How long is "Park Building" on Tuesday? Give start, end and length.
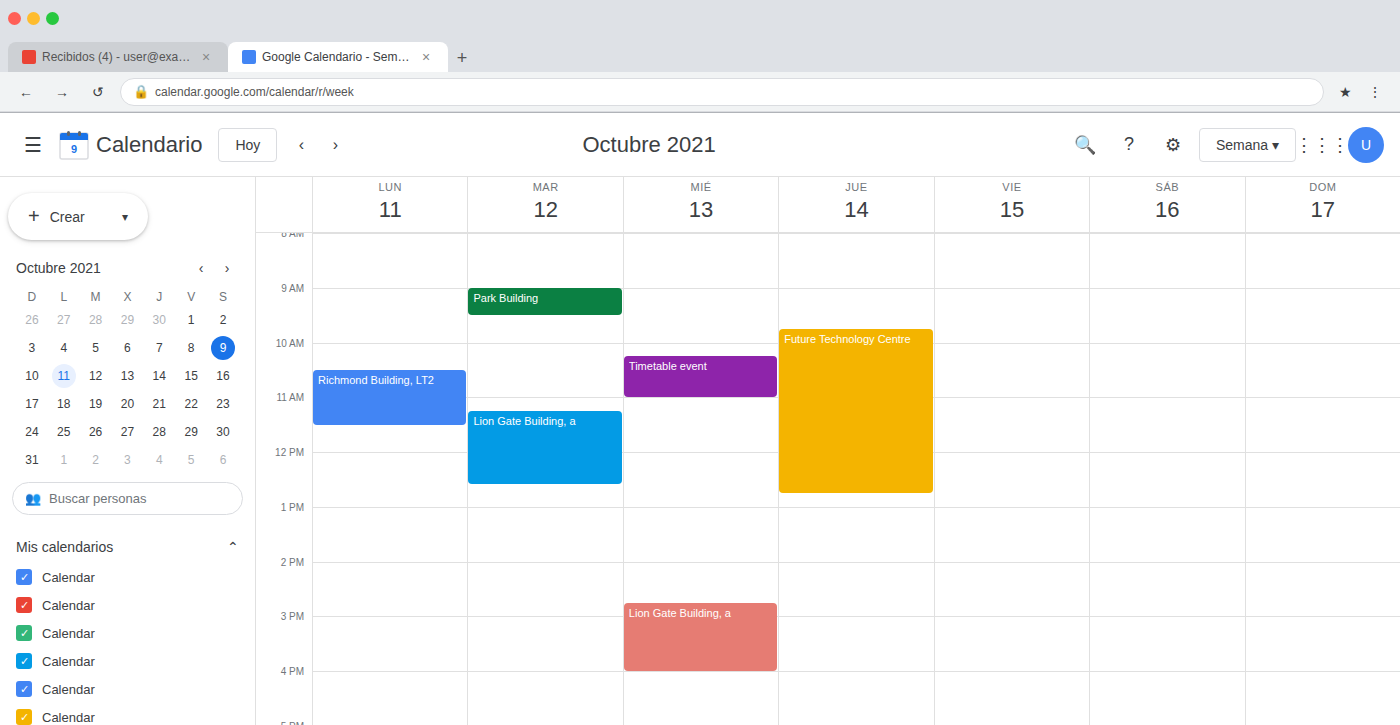
09:00 to 09:30, 30 minutes